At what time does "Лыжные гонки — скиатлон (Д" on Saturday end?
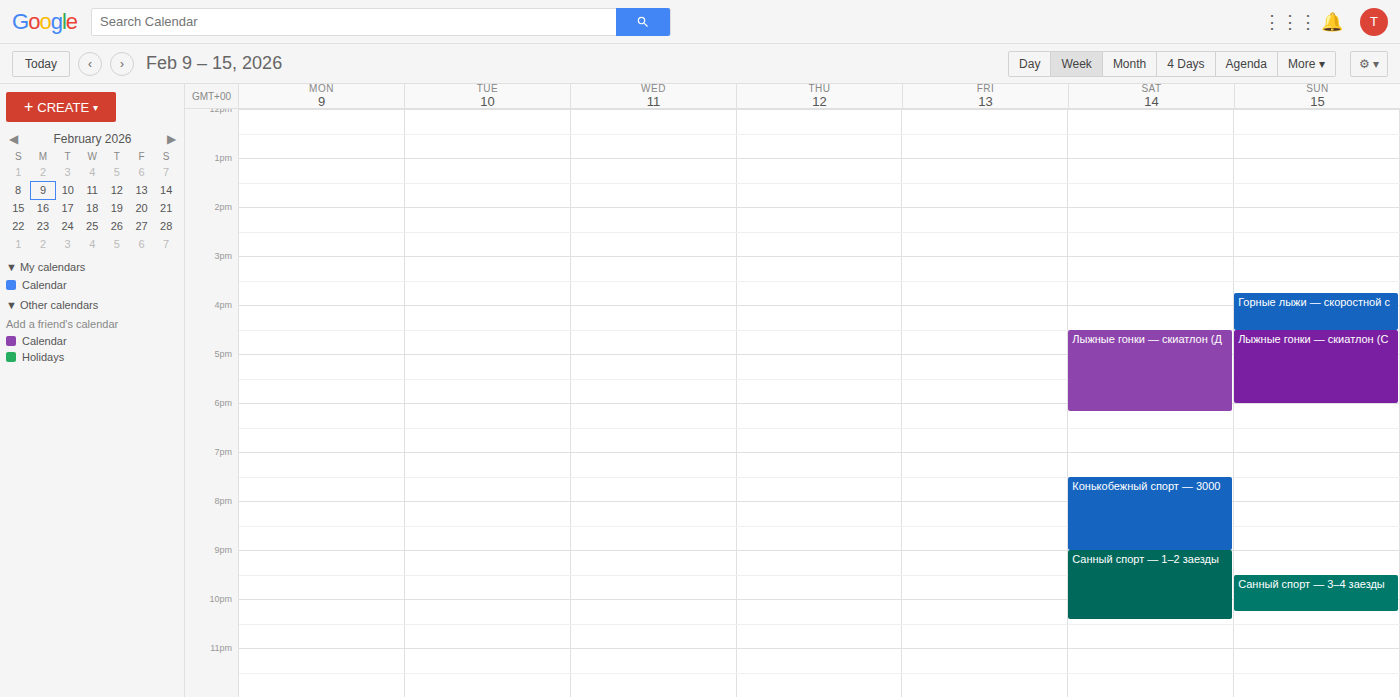
6:10 PM